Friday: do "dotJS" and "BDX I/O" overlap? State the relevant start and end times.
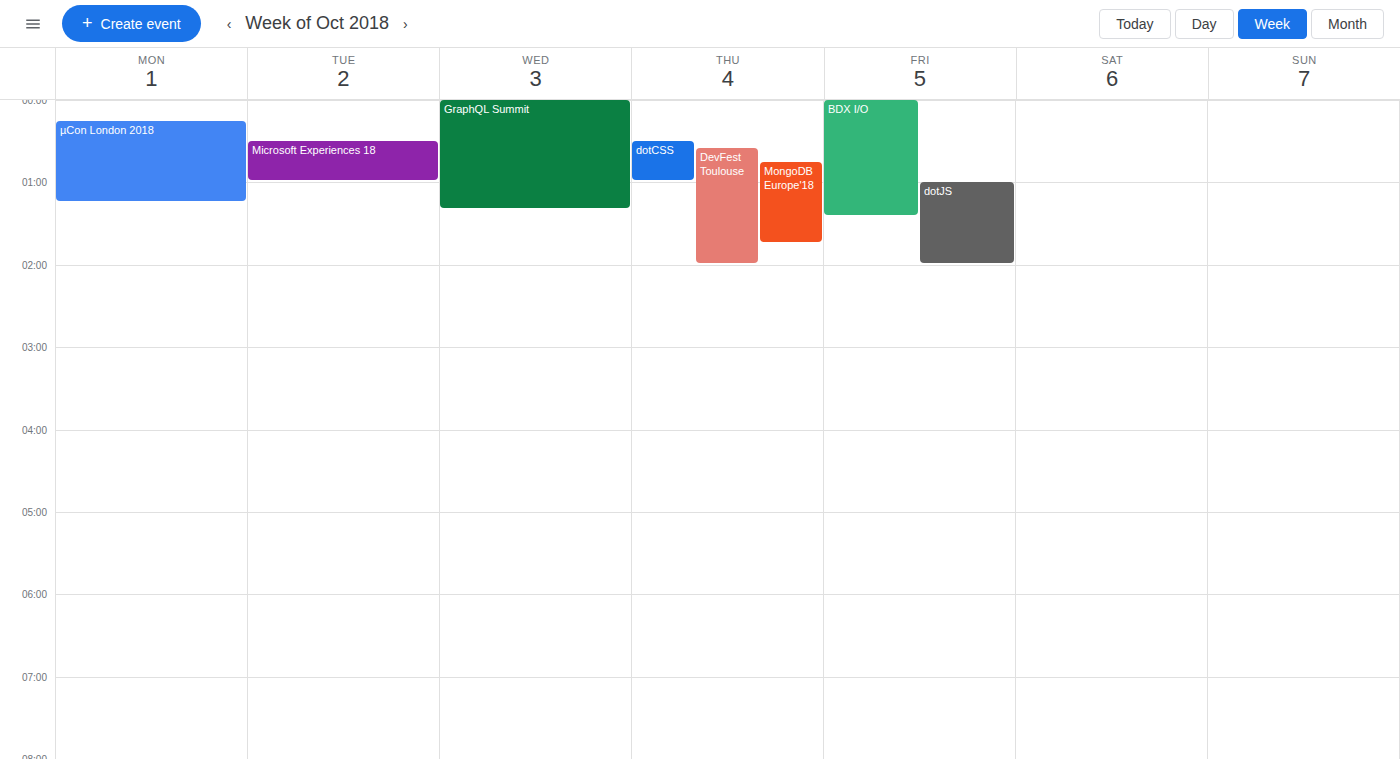
"dotJS" starts at 1:00 AM, before "BDX I/O" ends at 1:25 AM -- they overlap.